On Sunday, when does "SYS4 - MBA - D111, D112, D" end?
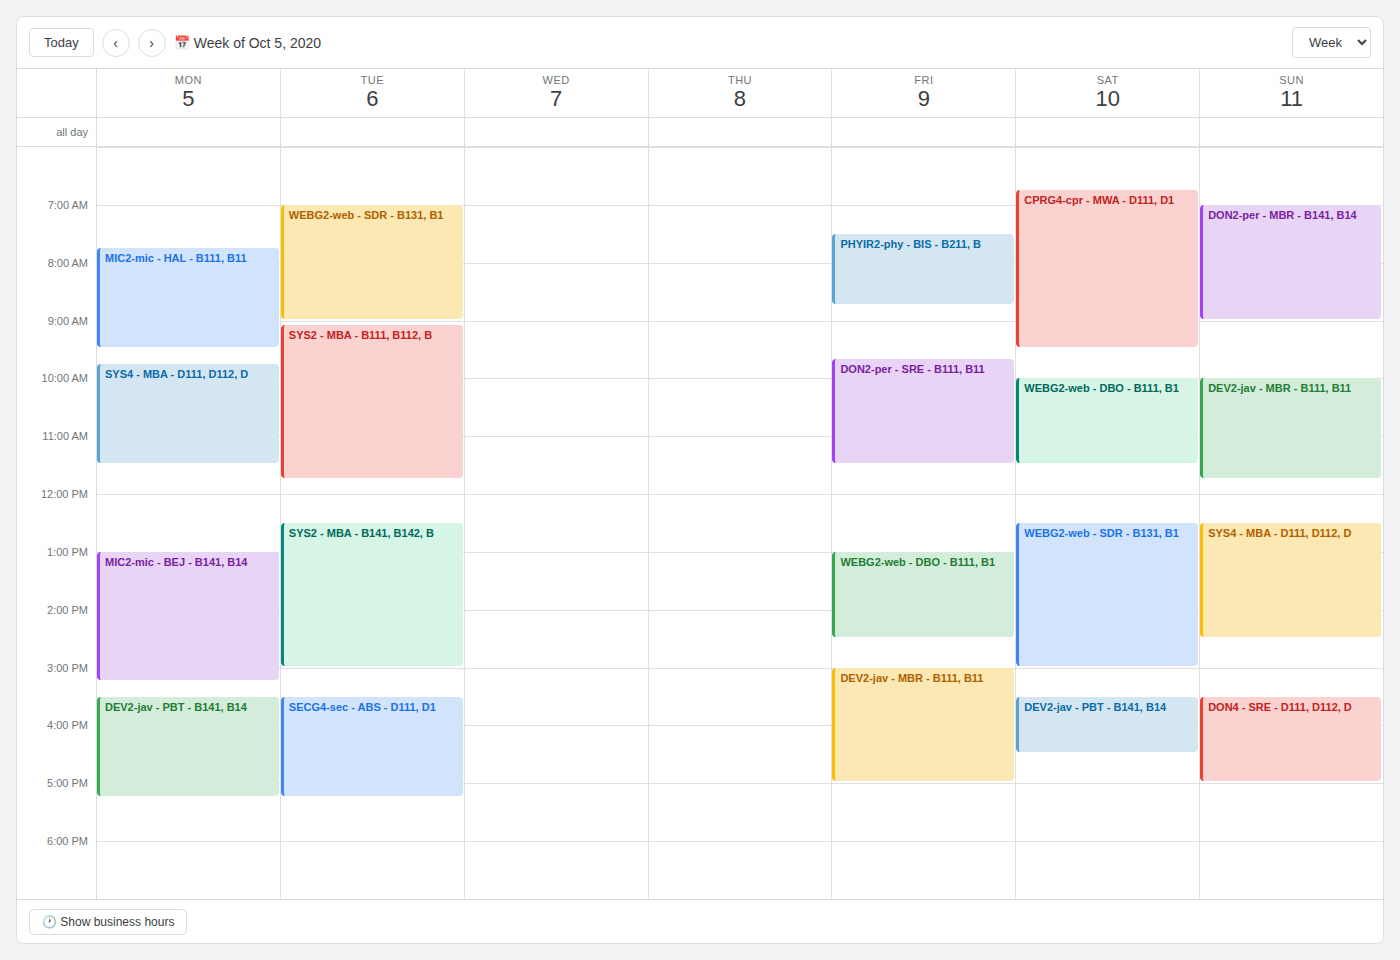
14:30